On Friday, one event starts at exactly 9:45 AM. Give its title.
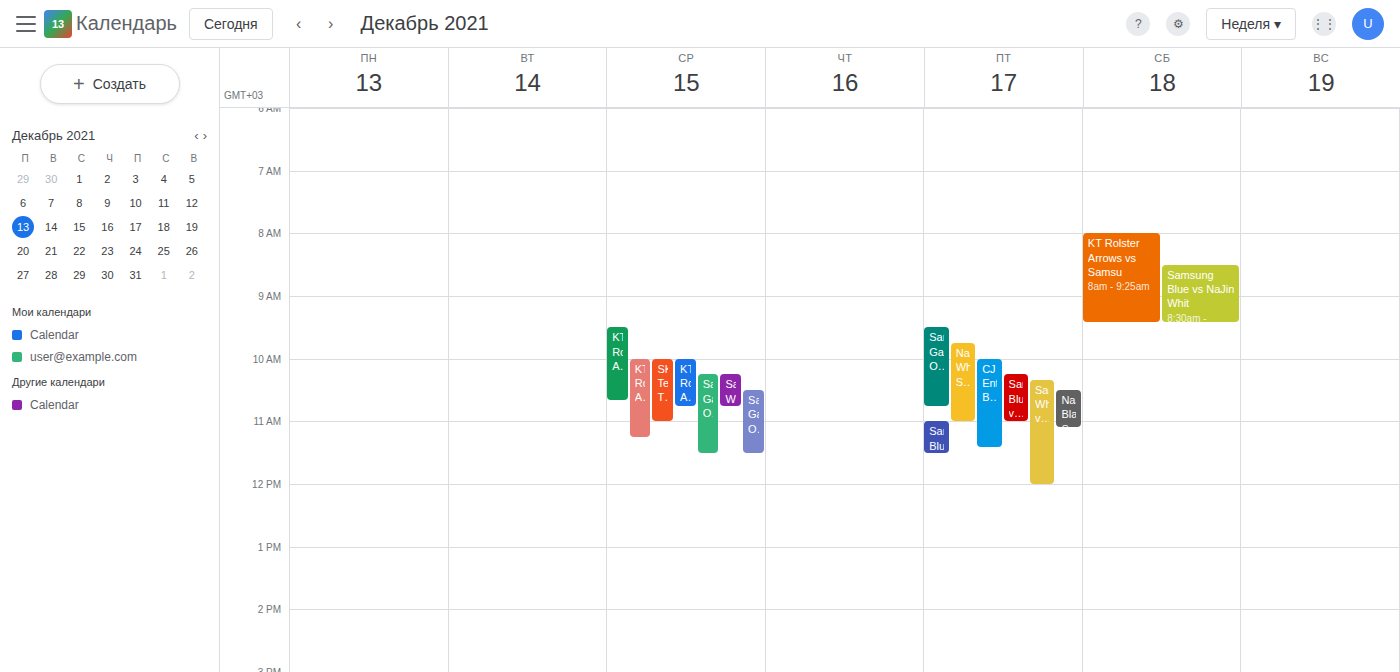
"NaJin White Shield vs KT R"